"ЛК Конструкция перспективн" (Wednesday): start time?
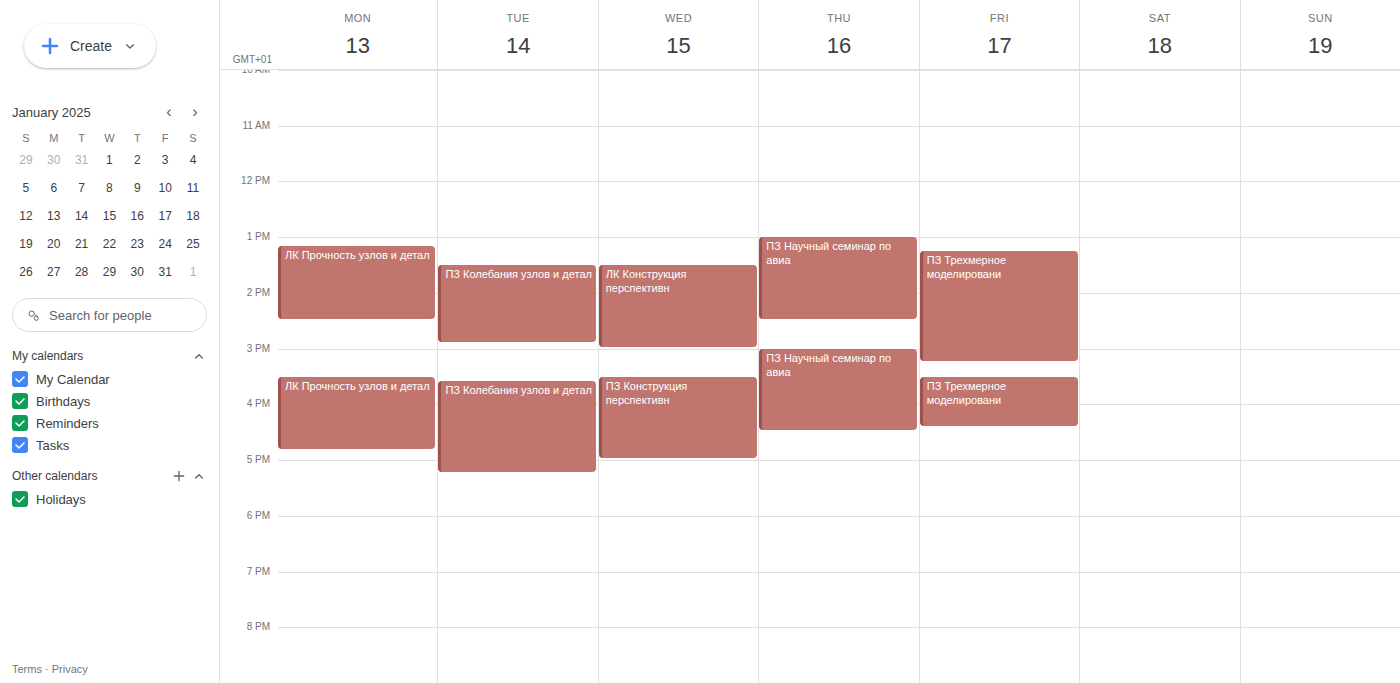
13:30